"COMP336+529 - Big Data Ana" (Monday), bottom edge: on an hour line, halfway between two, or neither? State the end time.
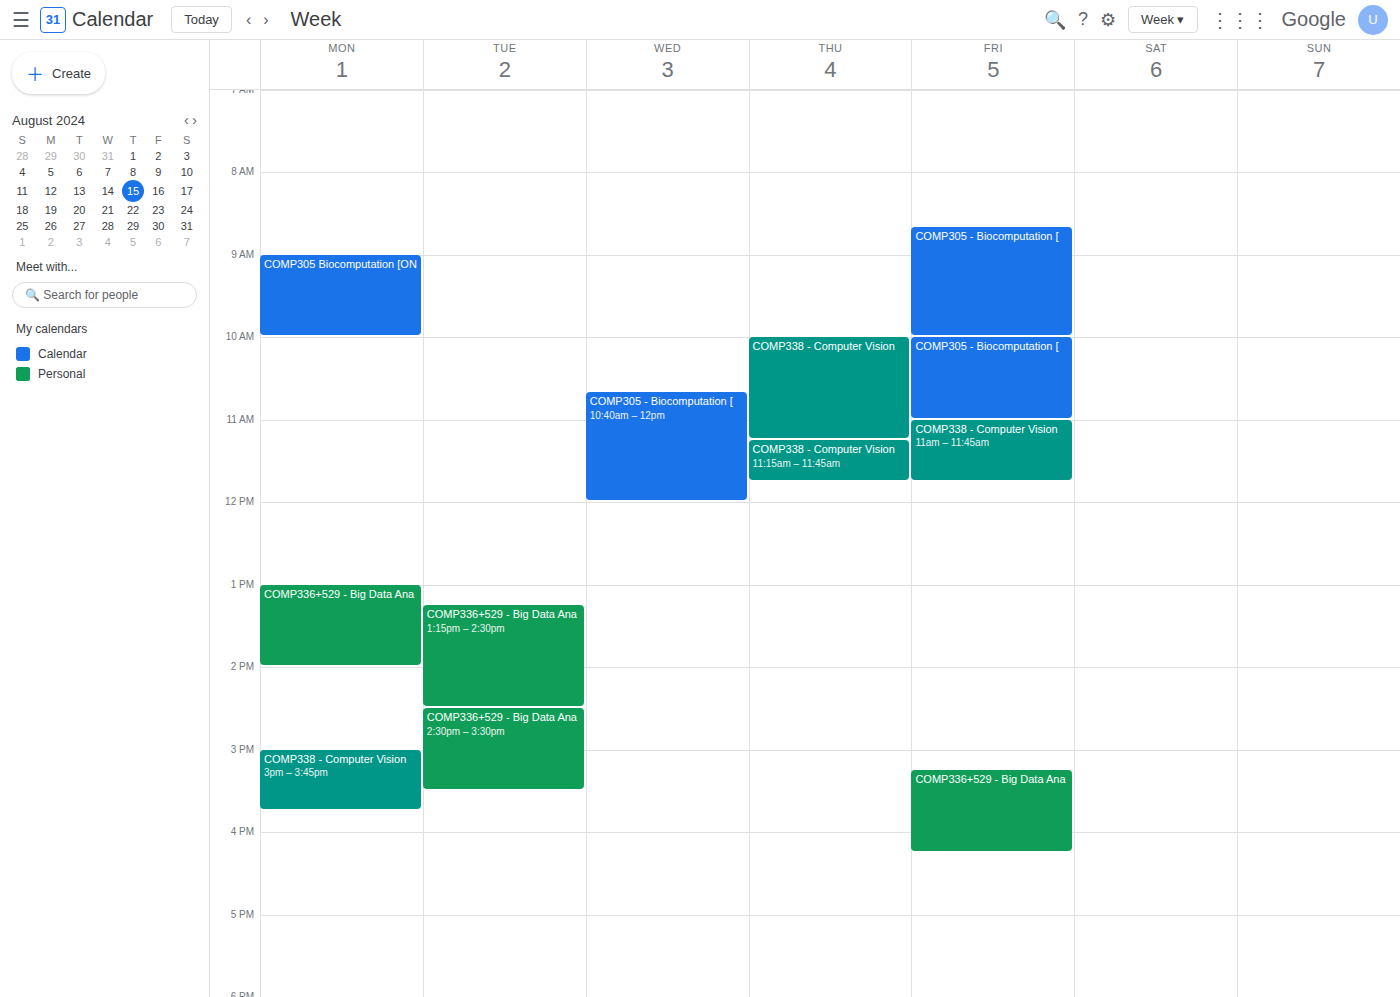
2:00 PM -- exactly on the 2 PM line.